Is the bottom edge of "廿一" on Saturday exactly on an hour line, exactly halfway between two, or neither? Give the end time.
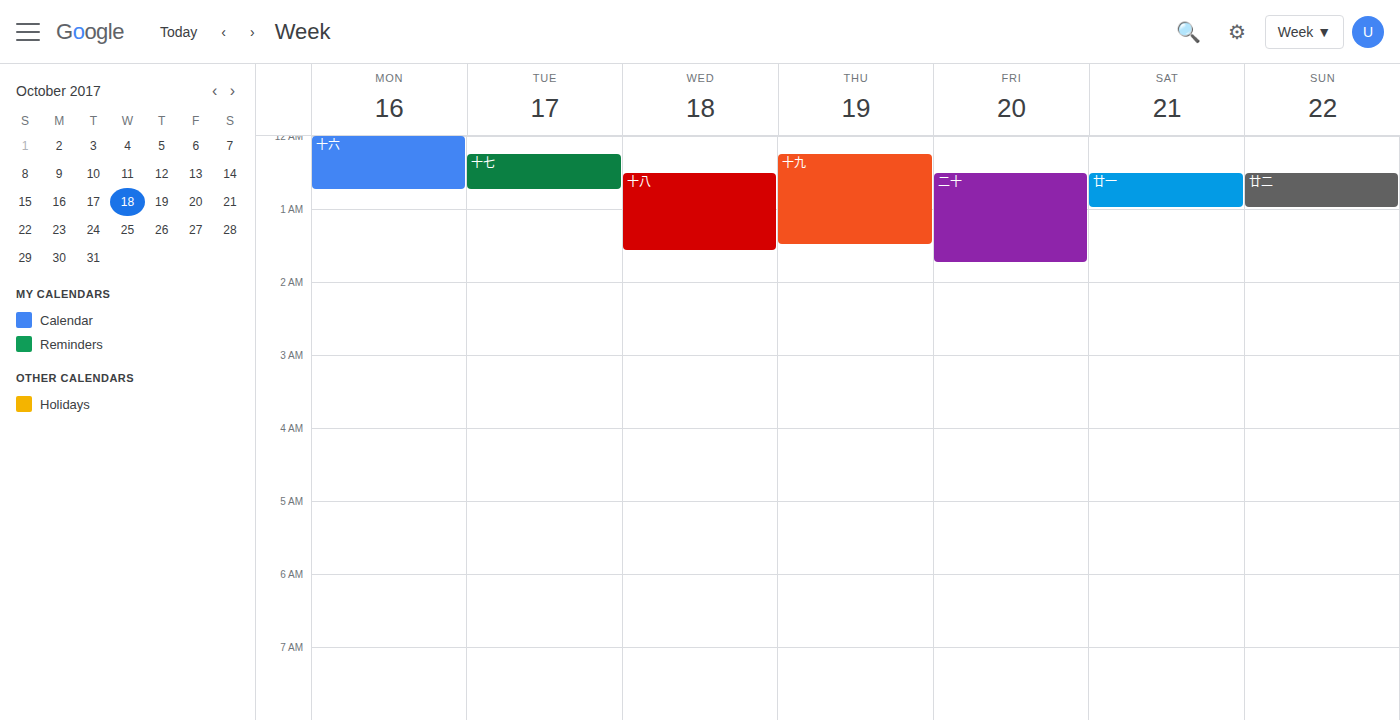
01:00 -- exactly on the 01:00 line.